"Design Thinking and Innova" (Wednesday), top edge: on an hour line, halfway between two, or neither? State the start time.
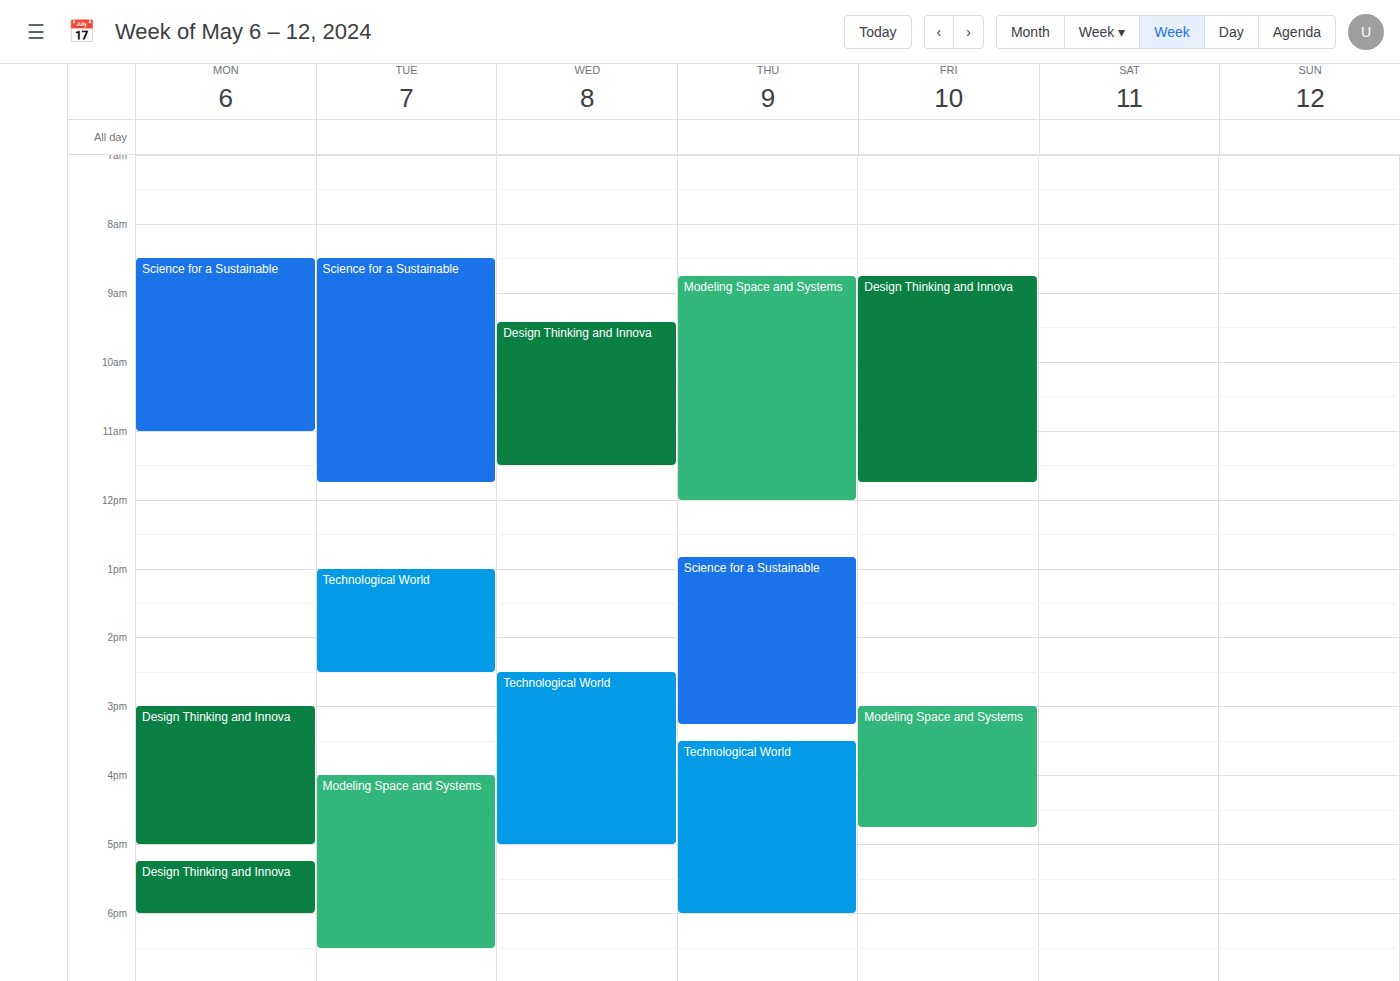
9:25 AM -- neither: 25 minutes below the 9 AM line and 35 minutes above the 10 AM line.